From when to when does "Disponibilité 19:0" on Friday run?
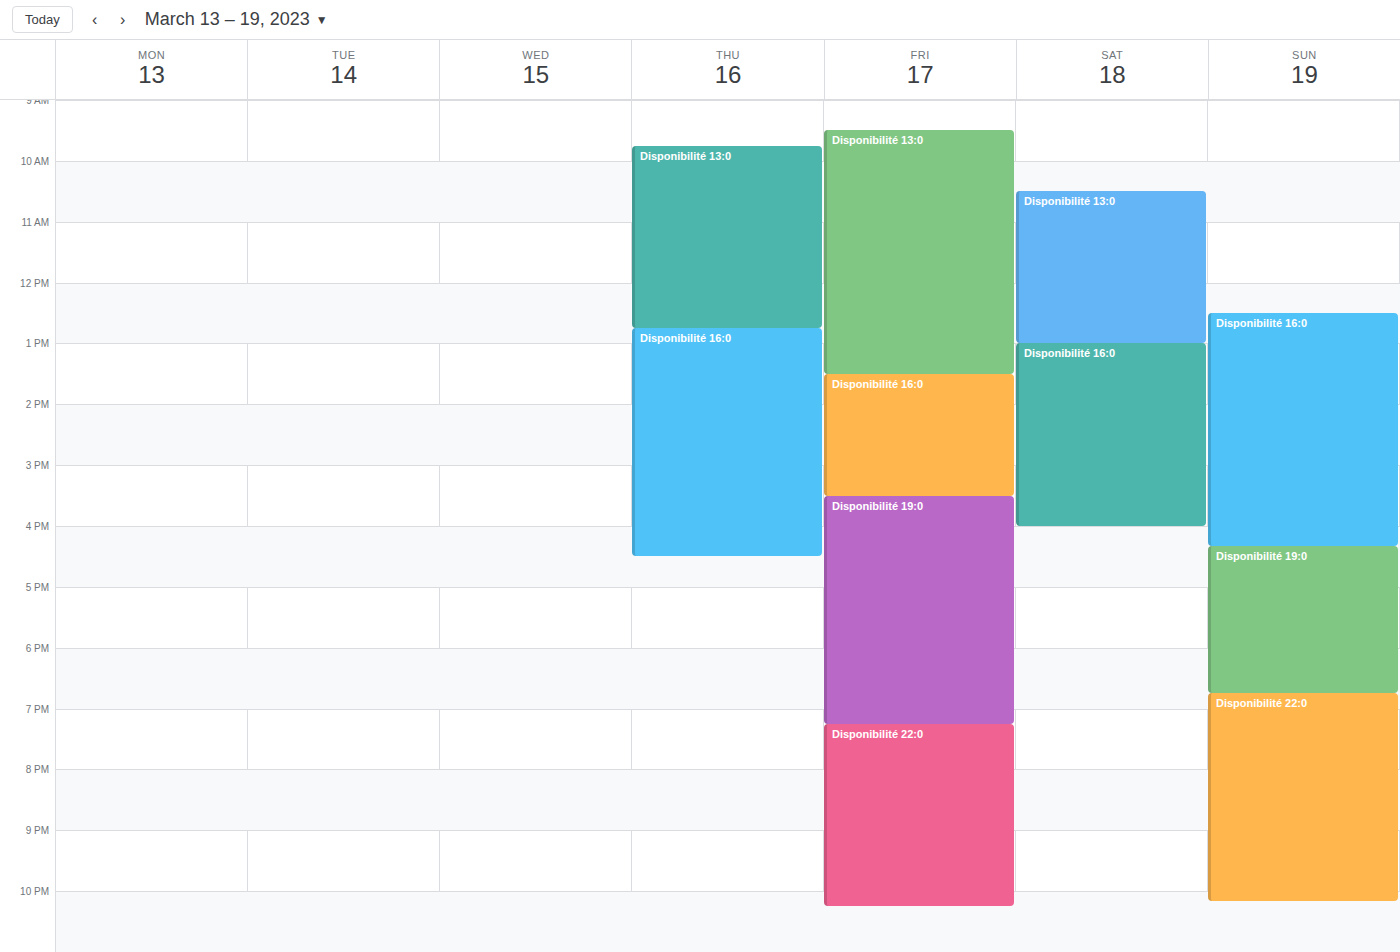
15:30 to 19:15